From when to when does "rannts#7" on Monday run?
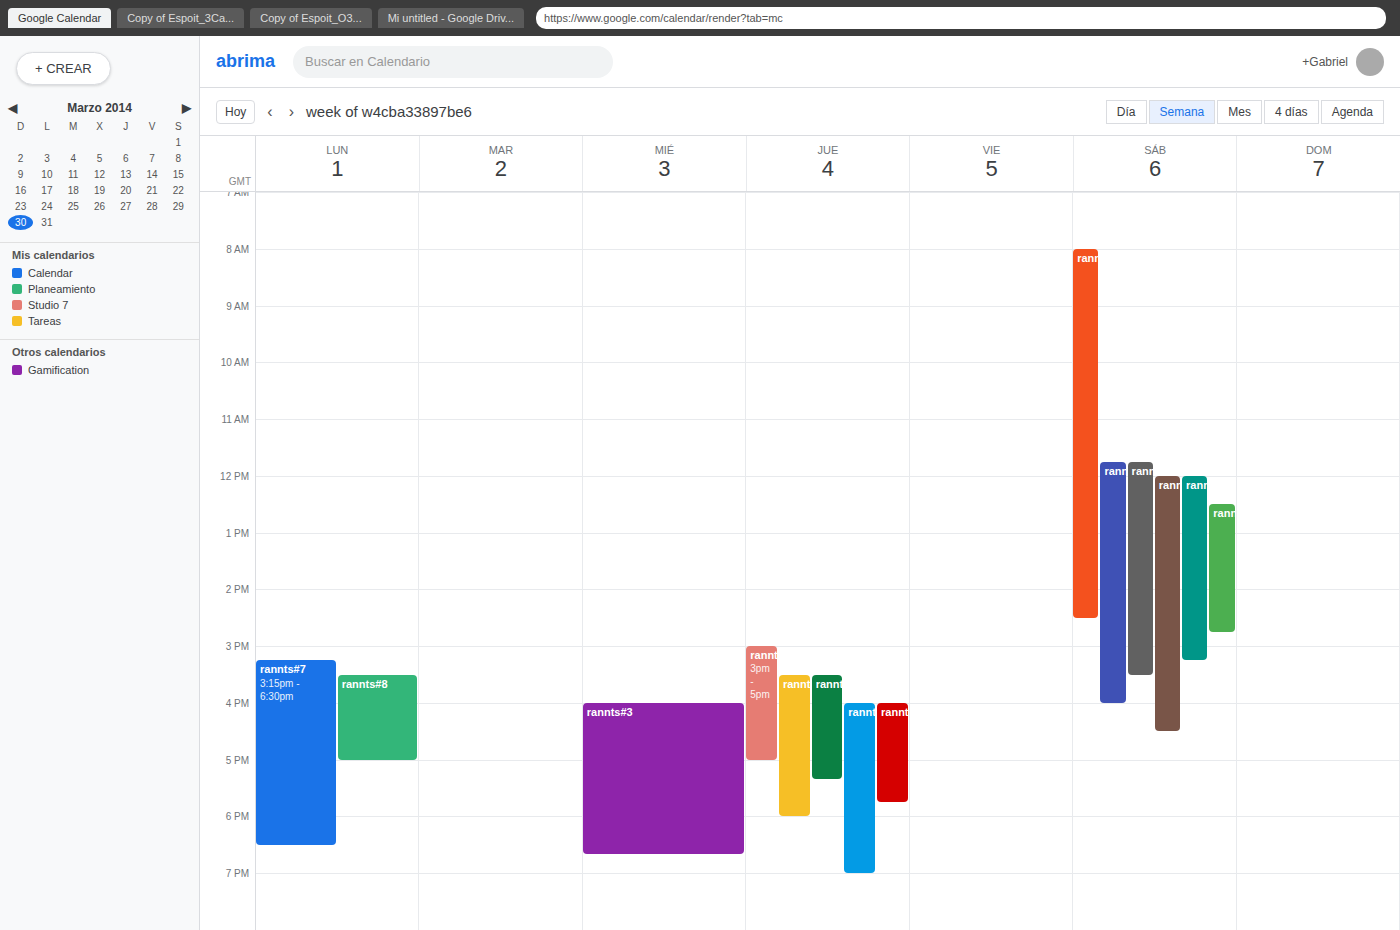
3:15 PM to 6:30 PM